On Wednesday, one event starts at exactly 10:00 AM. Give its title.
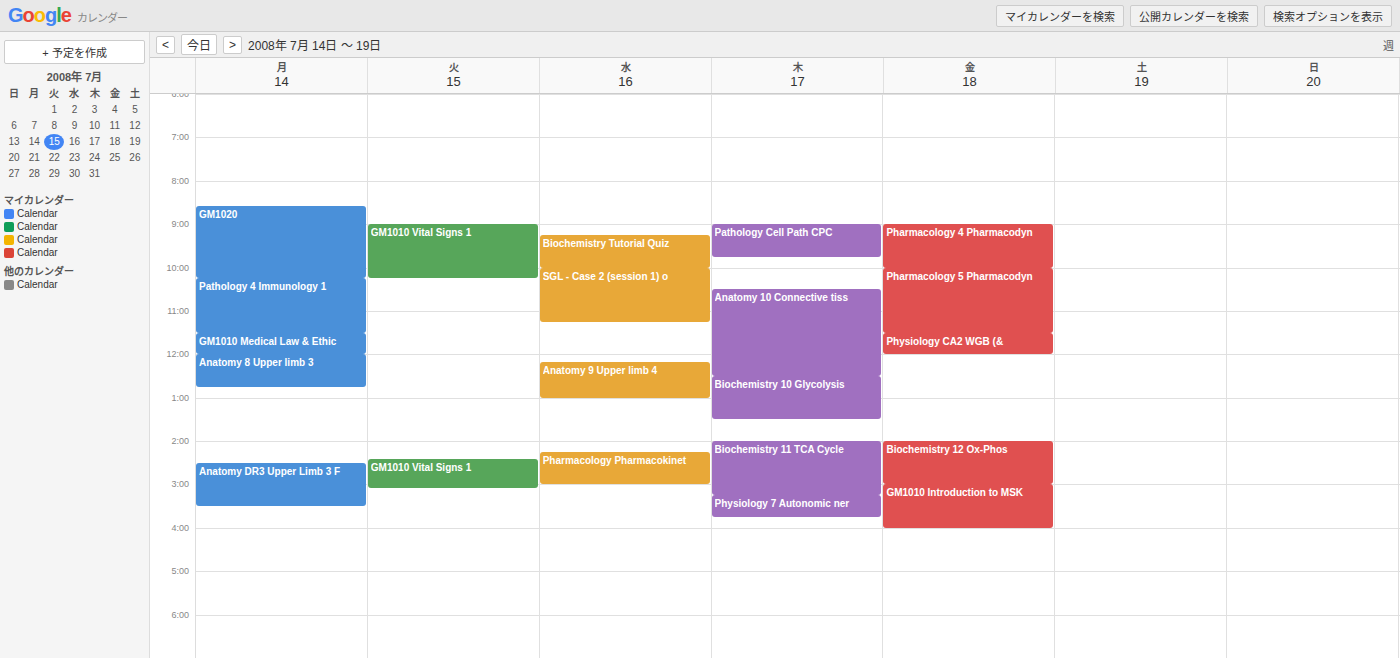
"SGL - Case 2 (session 1) o"